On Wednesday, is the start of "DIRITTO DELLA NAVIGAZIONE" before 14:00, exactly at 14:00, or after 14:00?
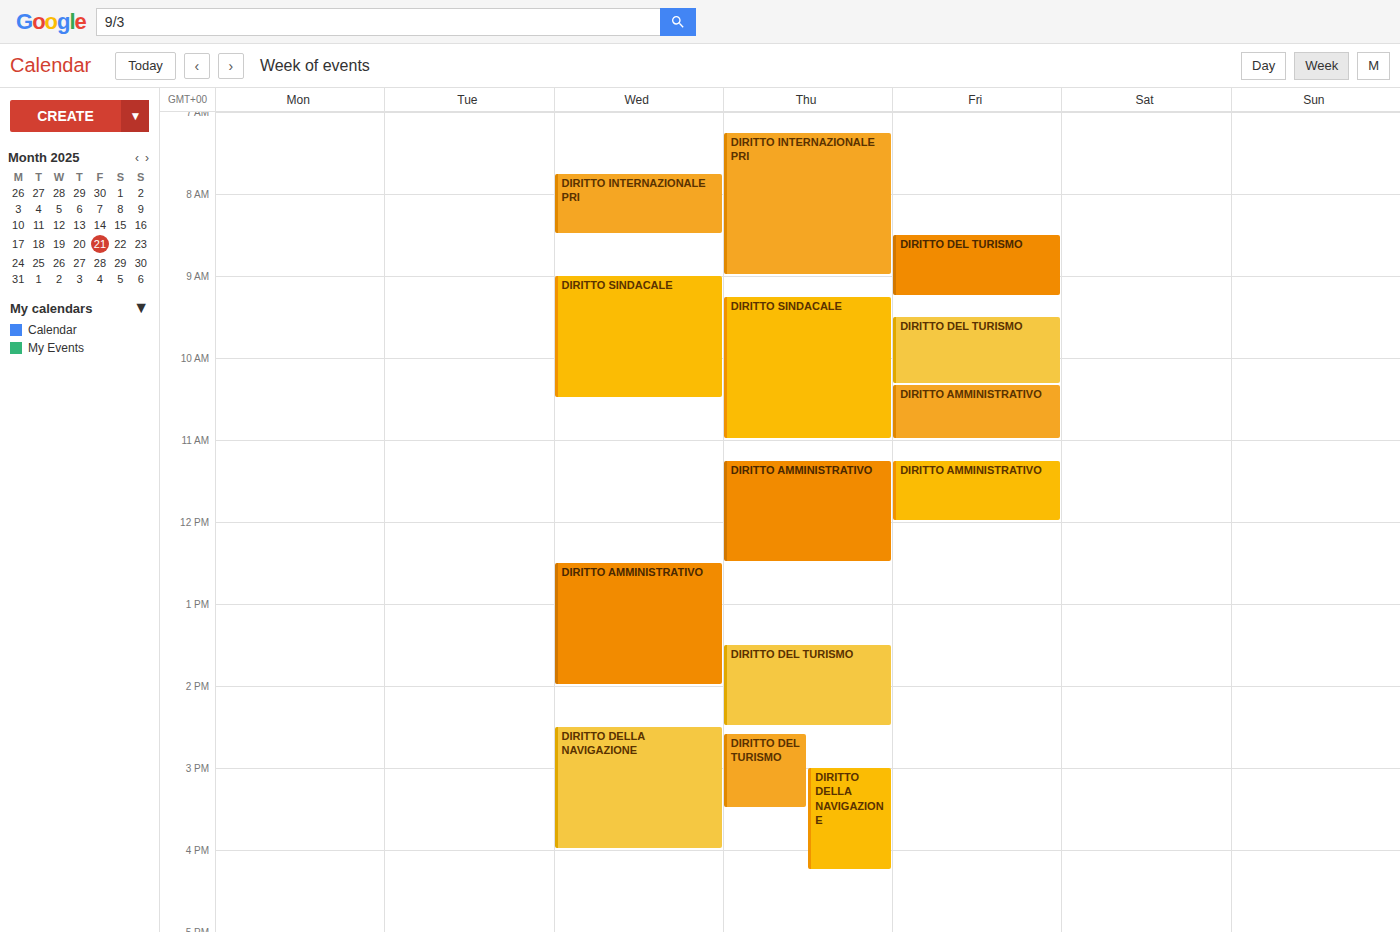
14:30 -- after 14:00, 30 minutes below the 14:00 line.